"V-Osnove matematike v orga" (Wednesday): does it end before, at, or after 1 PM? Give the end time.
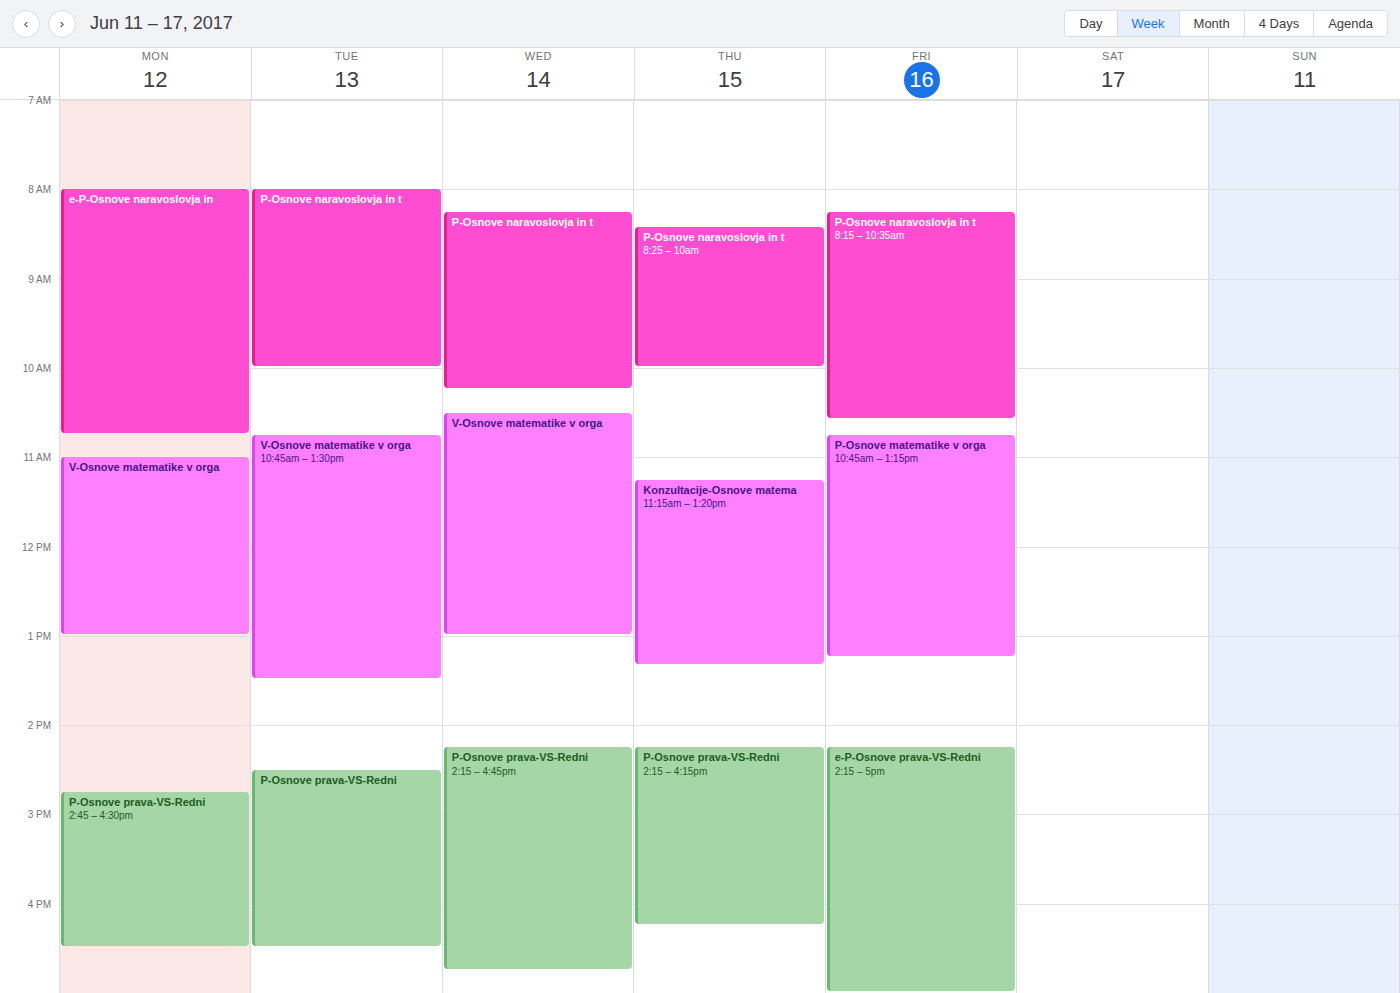
1:00 PM -- exactly at 1 PM, on the 1 PM line.